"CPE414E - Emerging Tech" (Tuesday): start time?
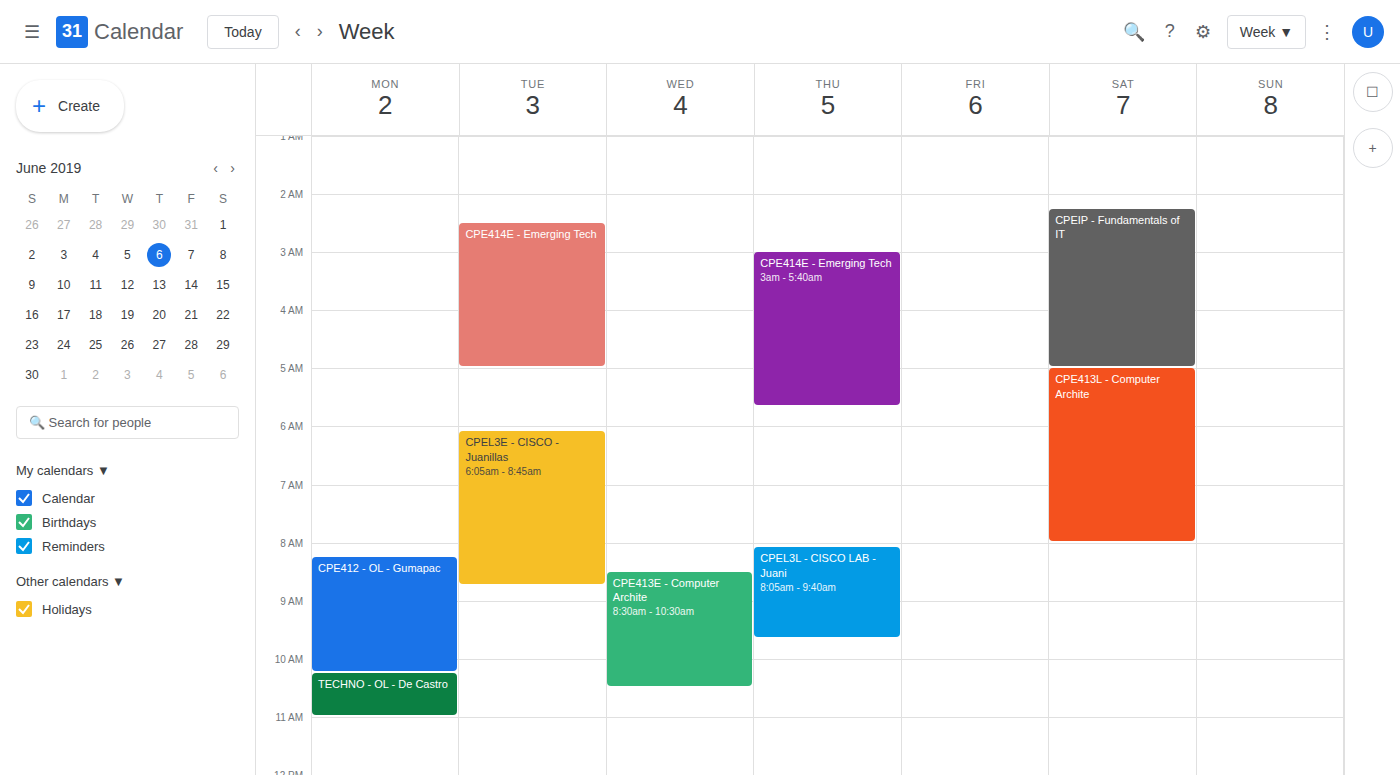
2:30 AM